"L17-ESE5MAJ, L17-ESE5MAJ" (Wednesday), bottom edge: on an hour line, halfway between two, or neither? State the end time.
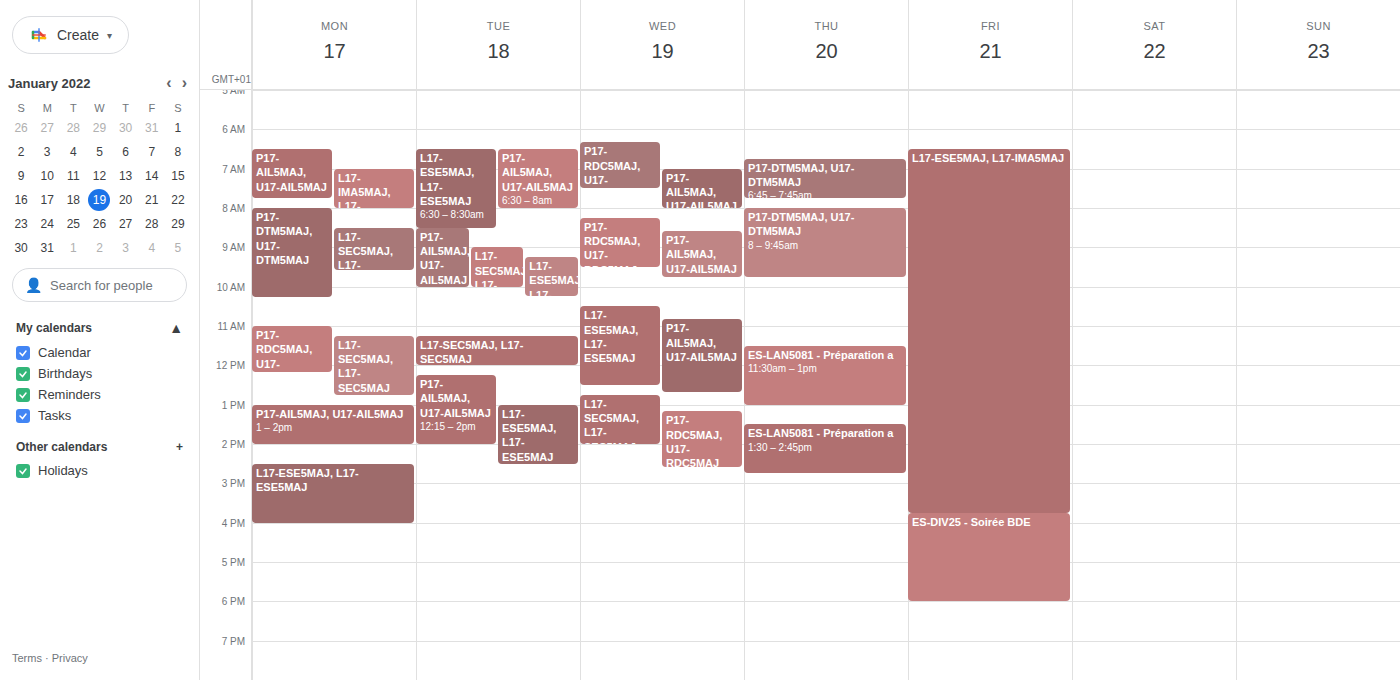
12:30 PM -- halfway between the 12 PM and 1 PM lines.